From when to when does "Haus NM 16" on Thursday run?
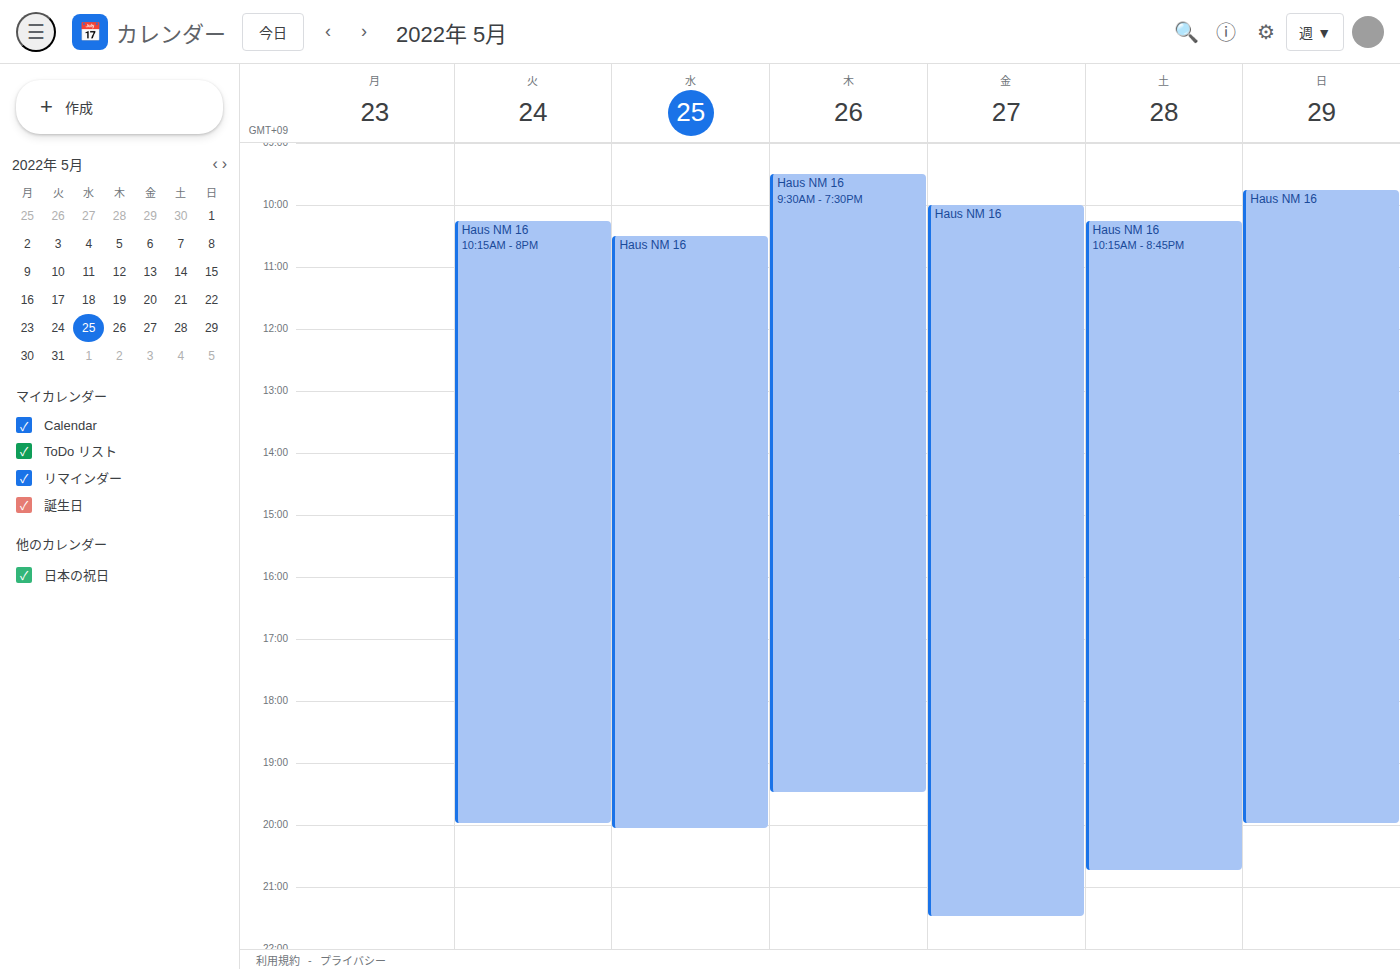
9:30 AM to 7:30 PM